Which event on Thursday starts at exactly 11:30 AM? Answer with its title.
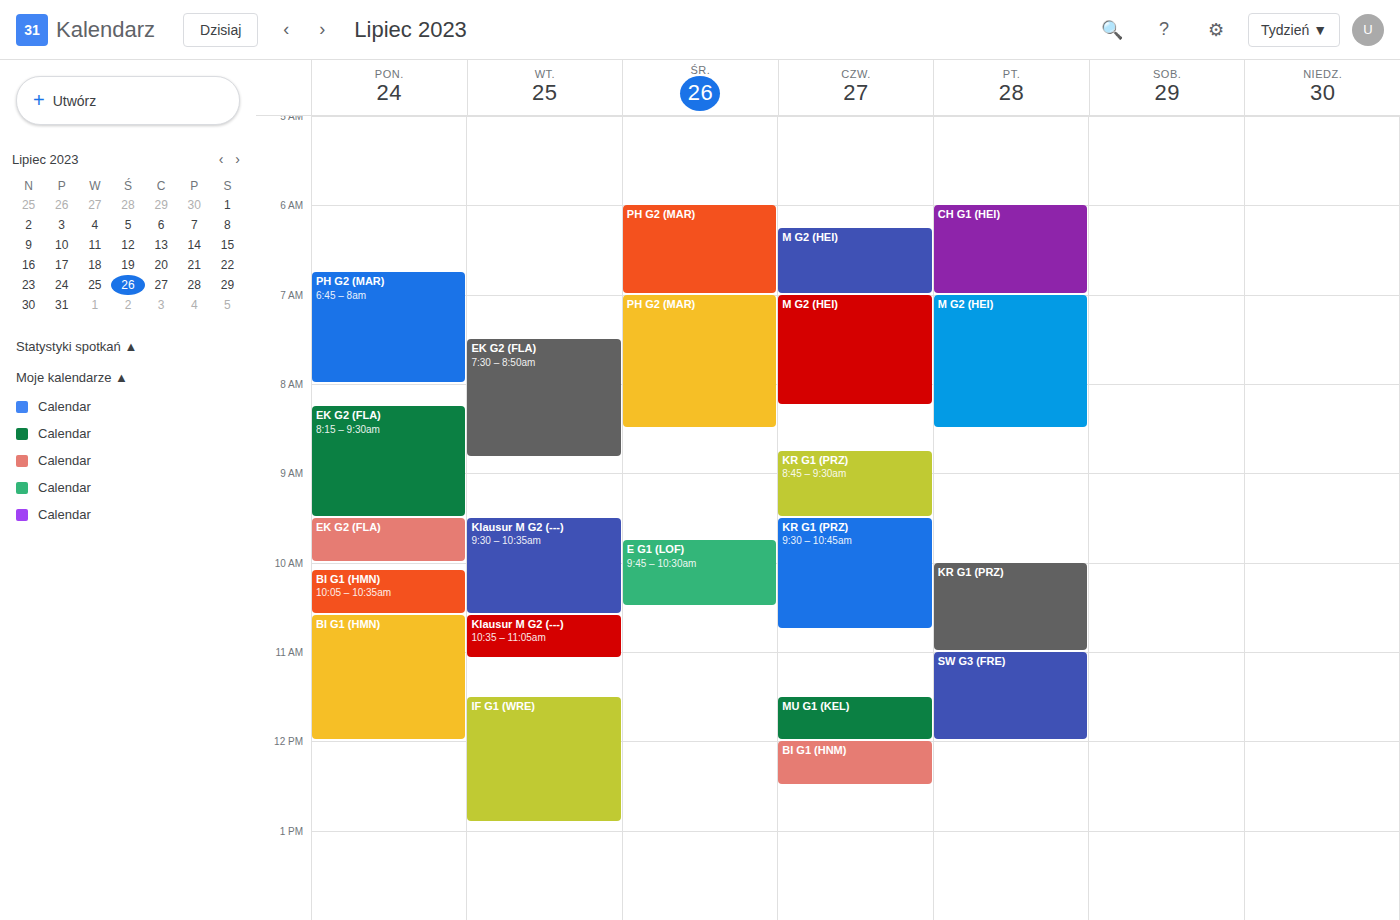
"MU G1 (KEL)"